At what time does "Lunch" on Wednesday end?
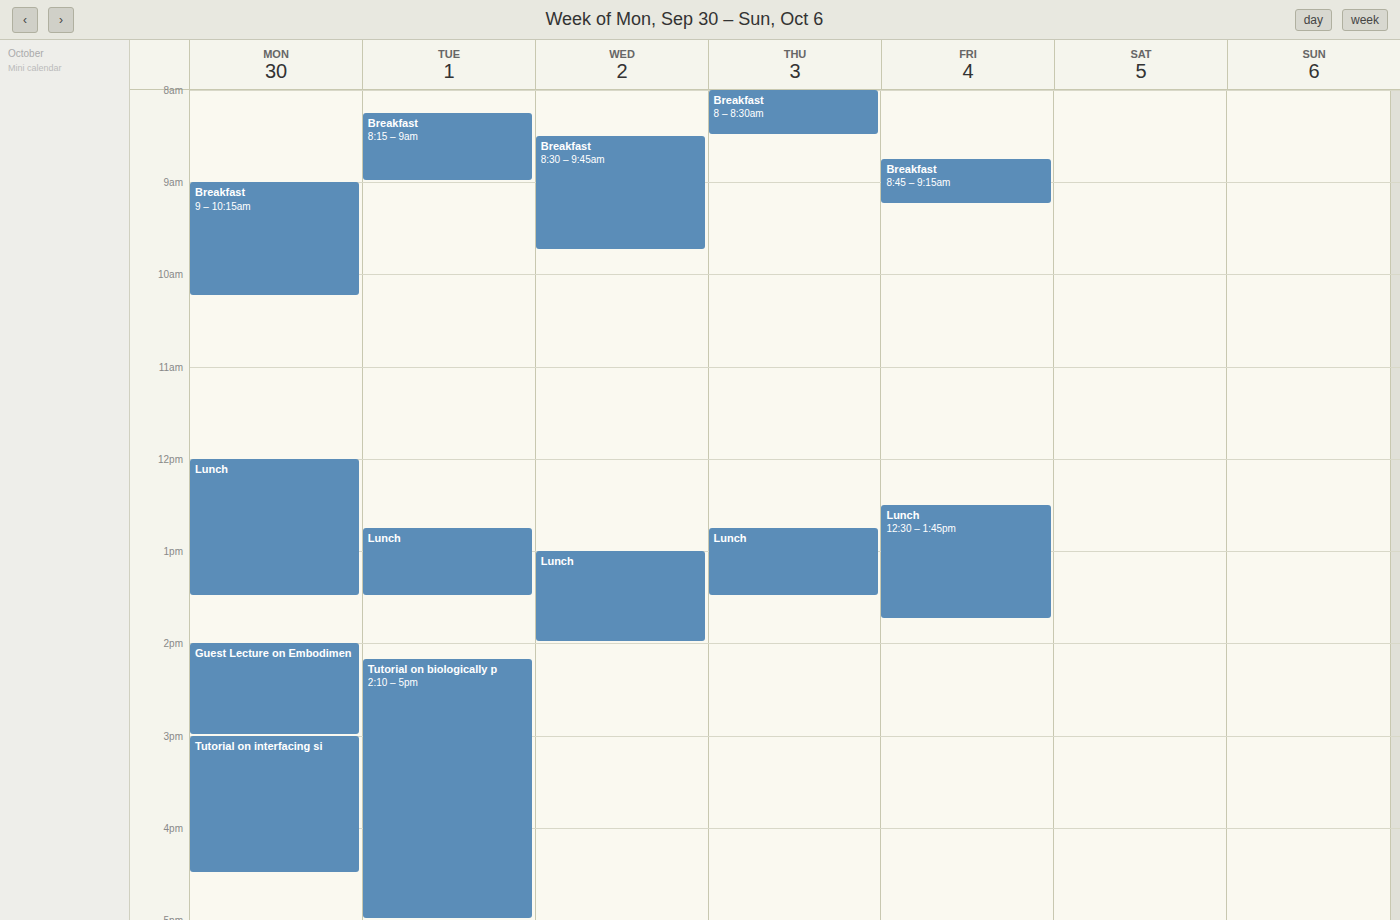
2:00 PM